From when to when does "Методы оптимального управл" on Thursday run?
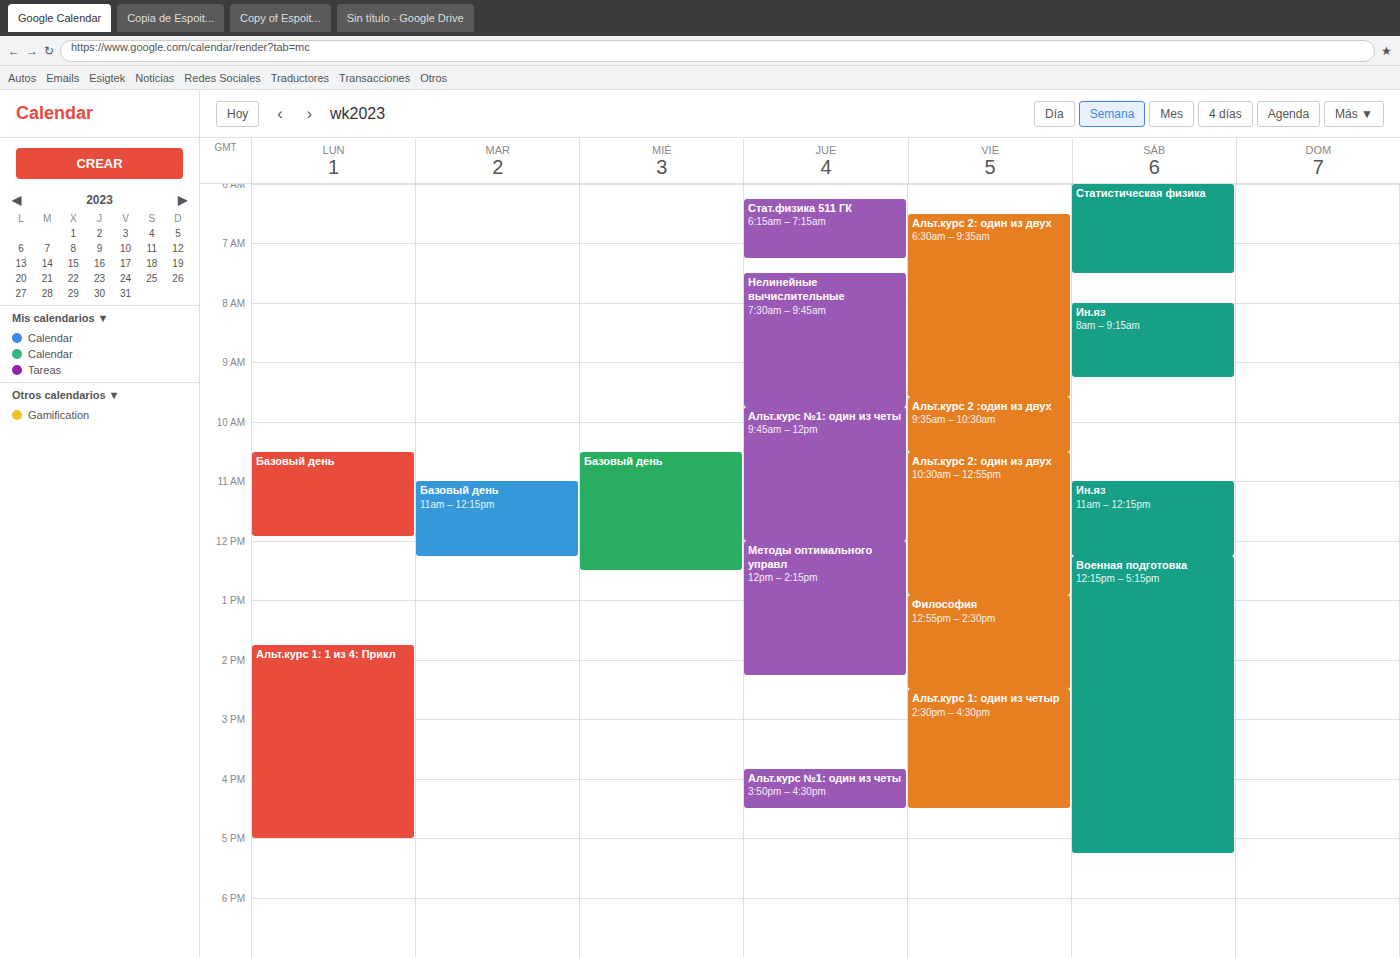
12:00 PM to 2:15 PM